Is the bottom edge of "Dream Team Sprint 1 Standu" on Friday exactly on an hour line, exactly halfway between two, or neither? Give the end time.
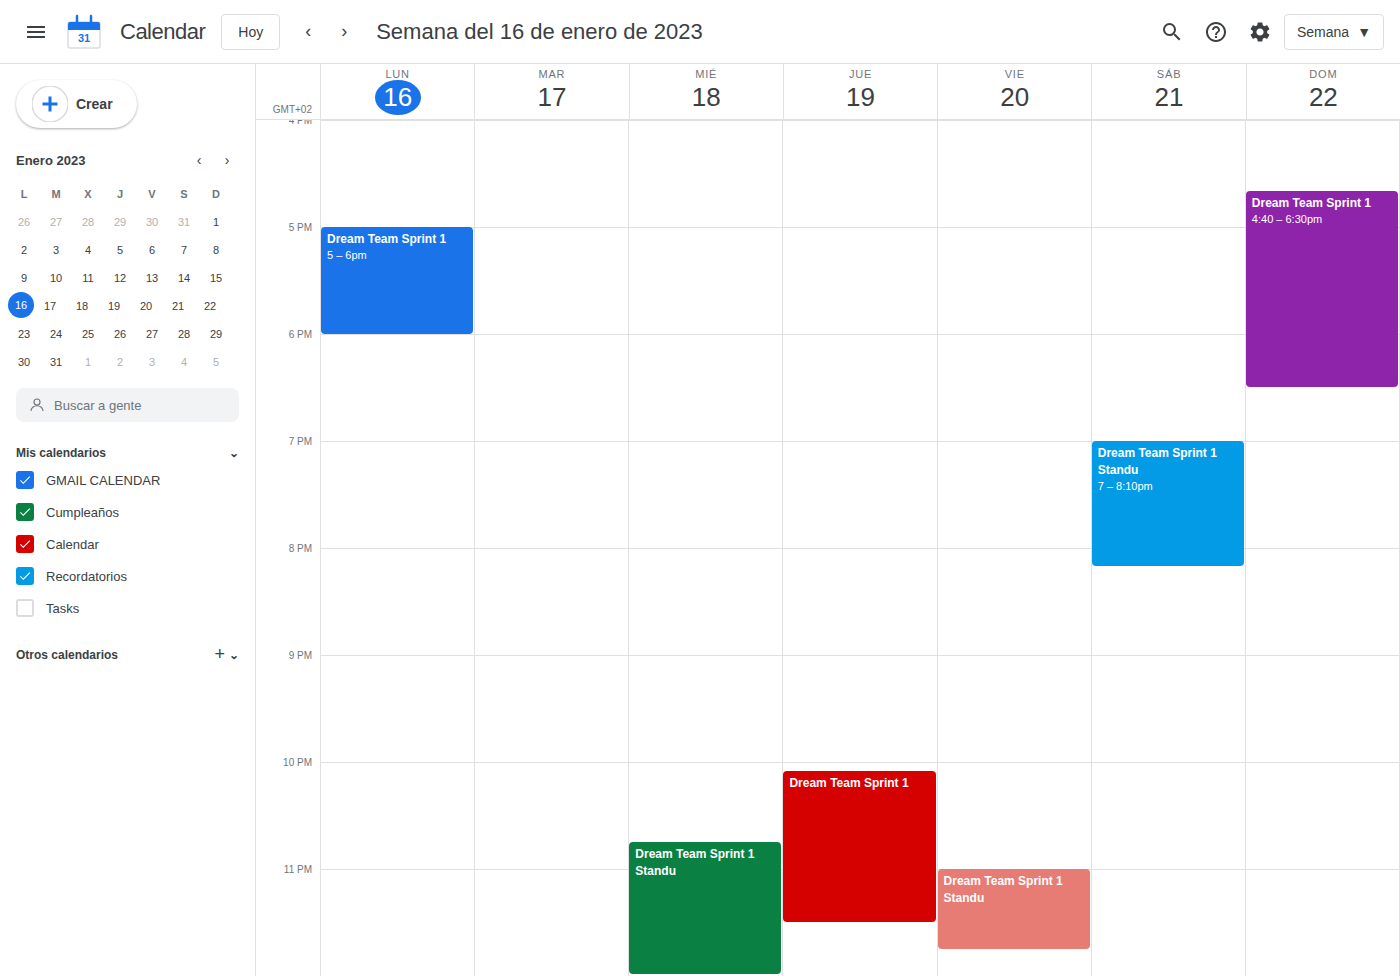
23:45 -- neither: three quarters of the way from the 23:00 line to the 24:00 line.